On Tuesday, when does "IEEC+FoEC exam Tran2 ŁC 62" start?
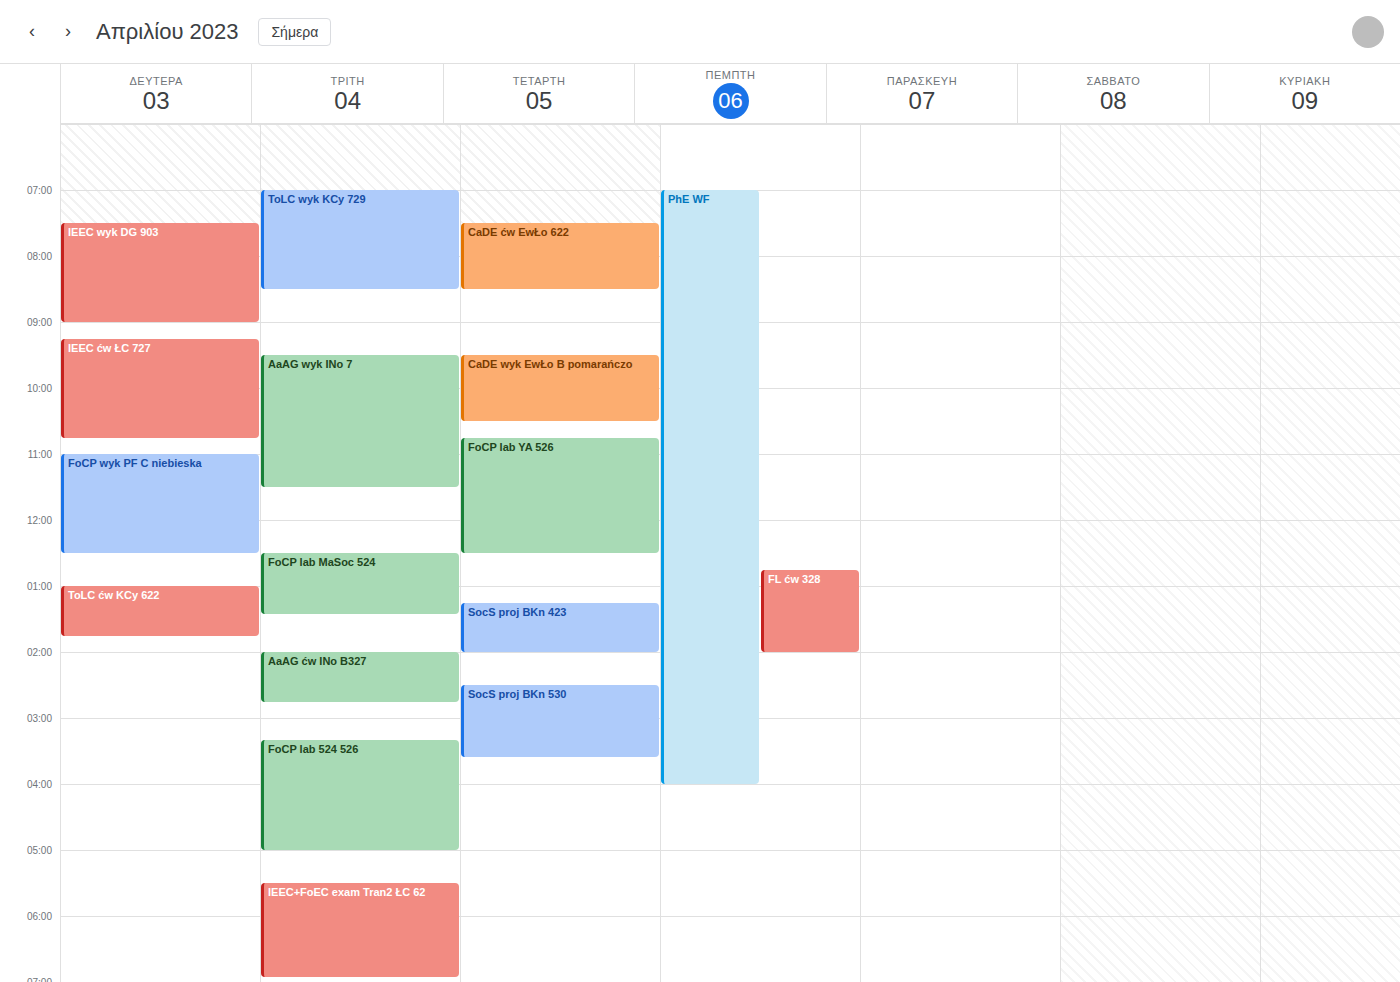
5:30 PM